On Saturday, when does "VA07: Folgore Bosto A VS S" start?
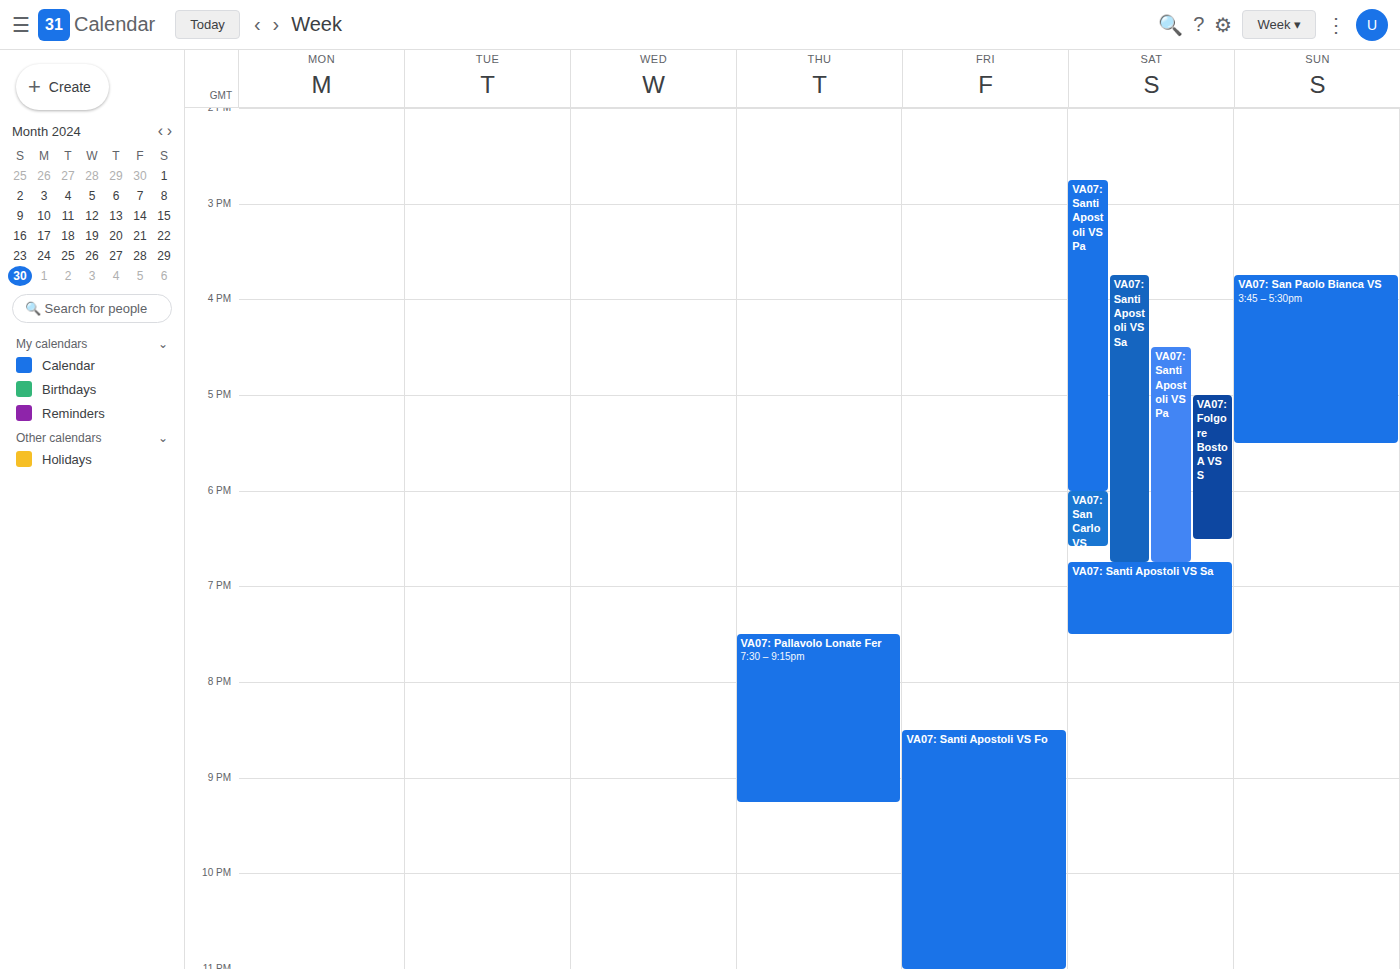
17:00